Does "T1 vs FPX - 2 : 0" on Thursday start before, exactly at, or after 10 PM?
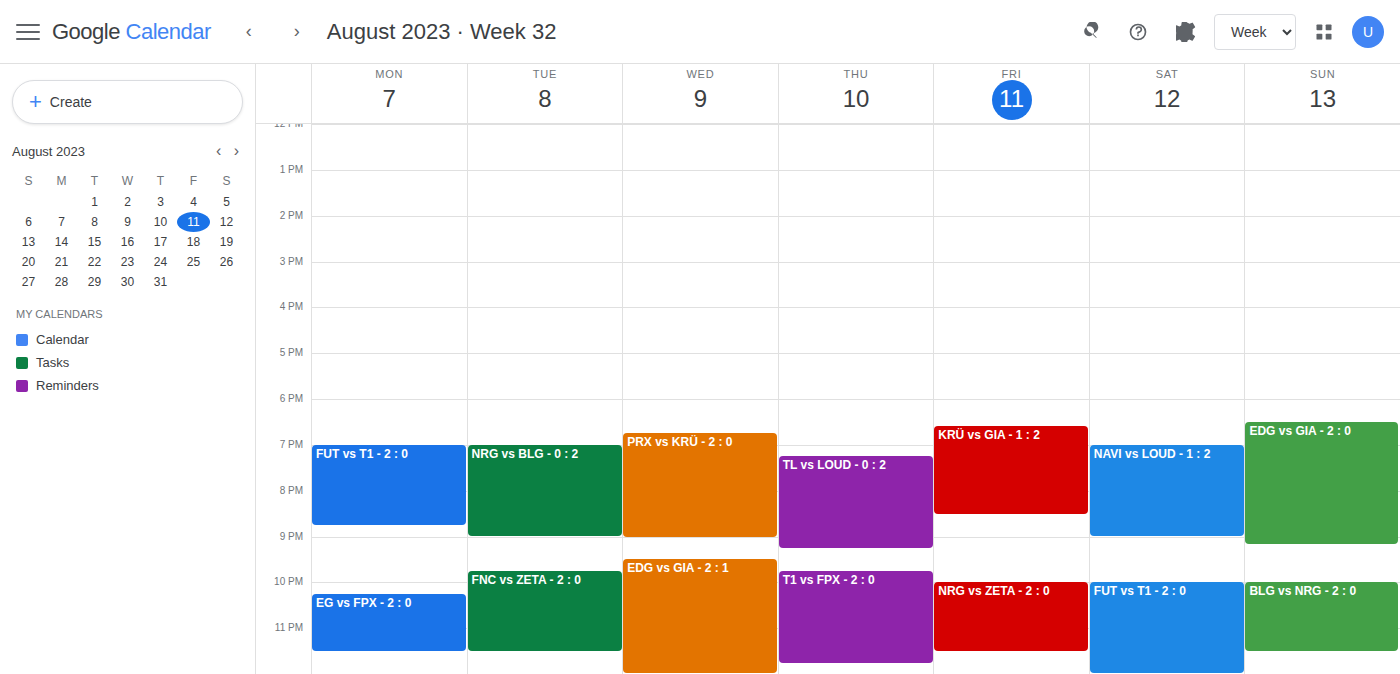
9:45 PM -- before 10 PM, 15 minutes above the 10 PM line.